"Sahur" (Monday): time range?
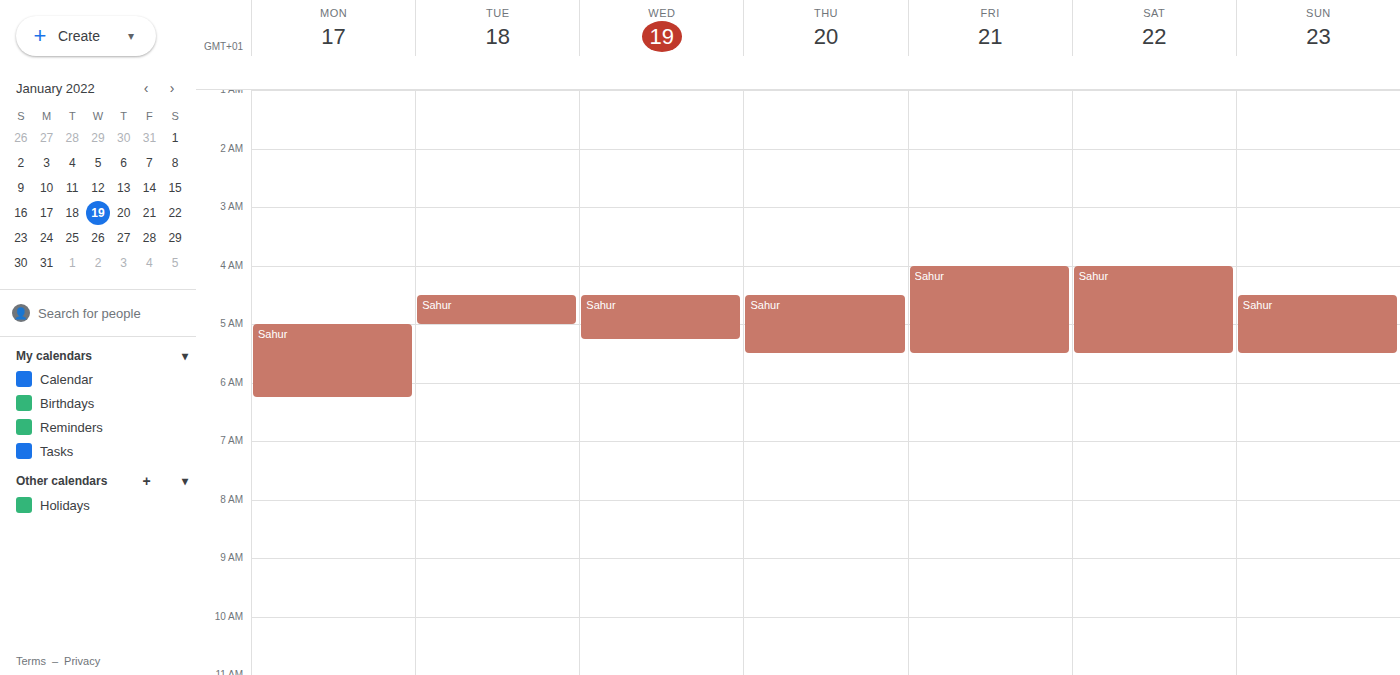
5:00 AM to 6:15 AM